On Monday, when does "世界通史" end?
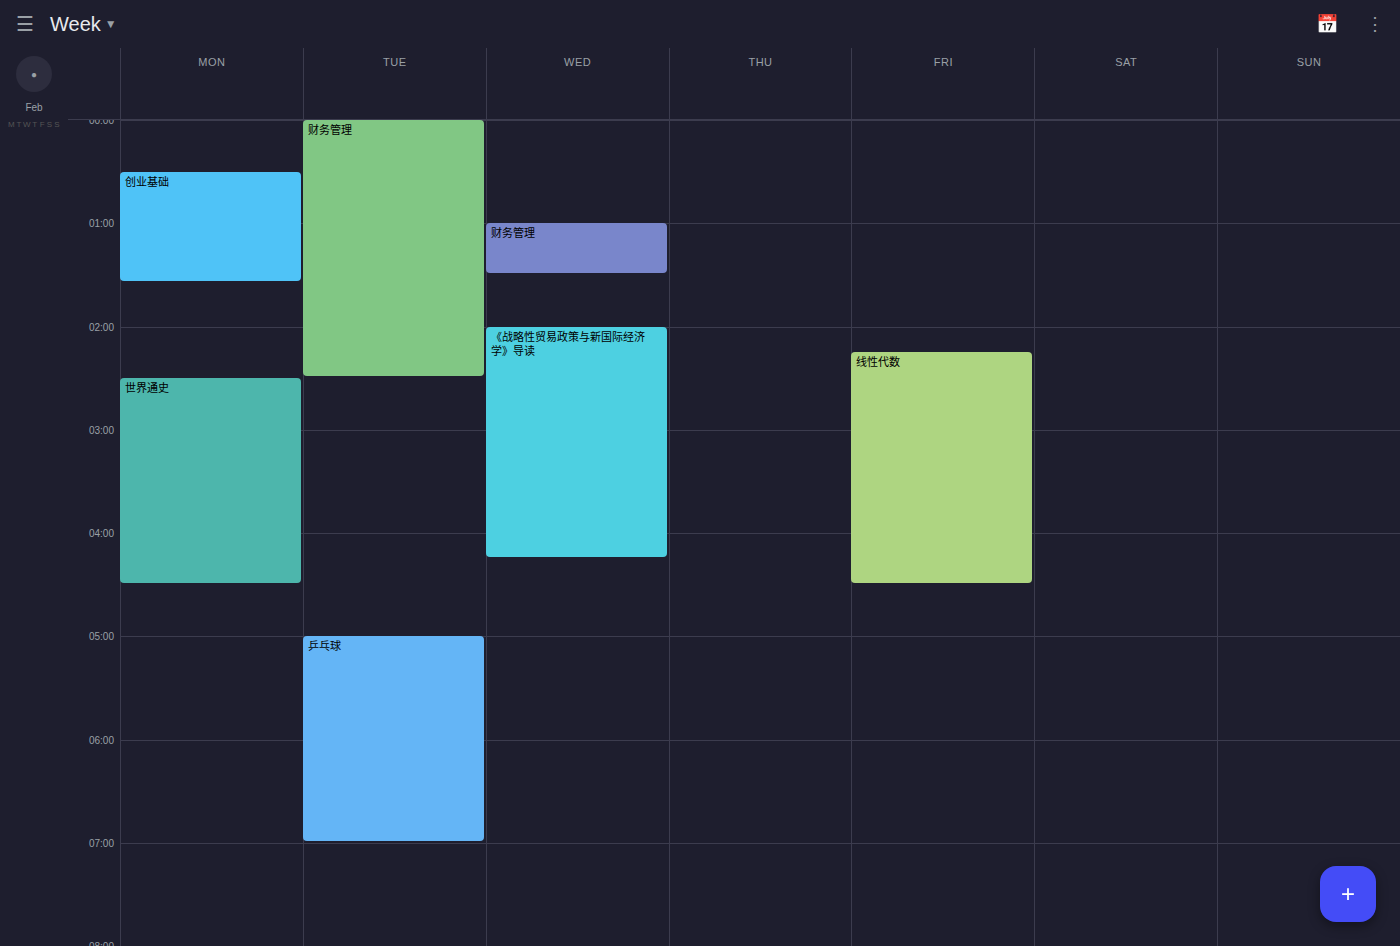
4:30 AM